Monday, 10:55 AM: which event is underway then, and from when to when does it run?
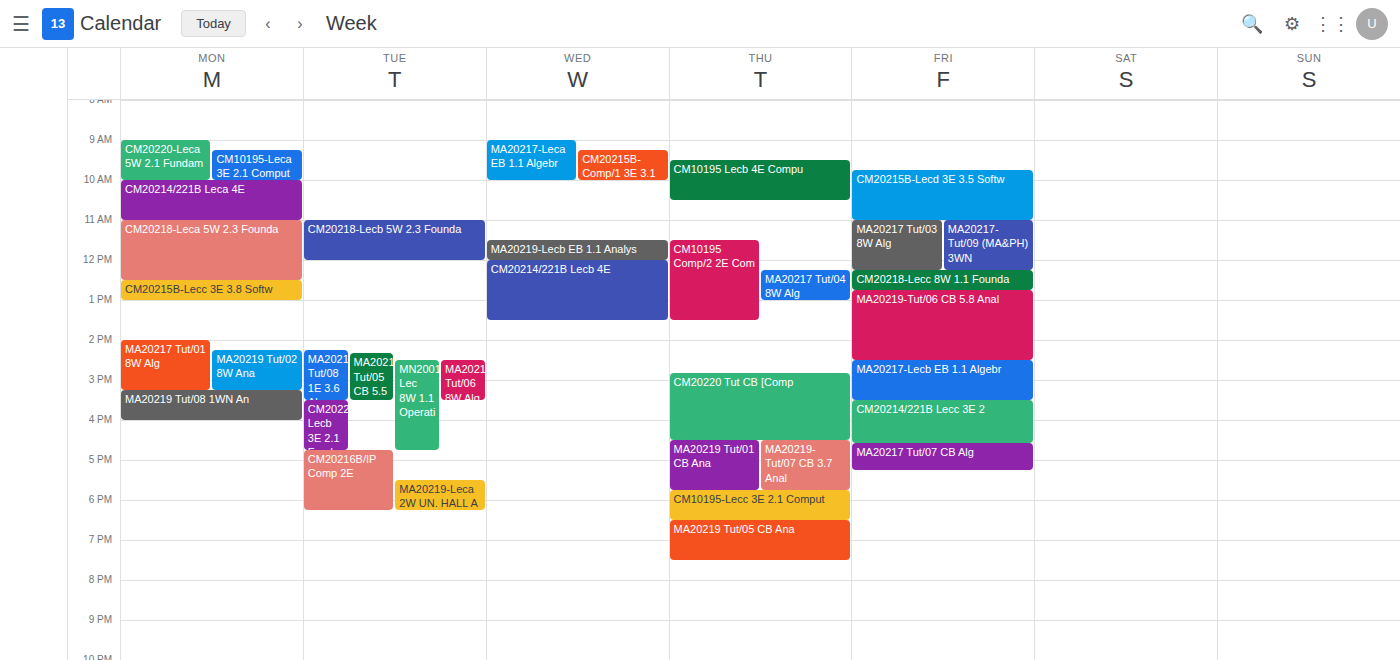
"CM20214/221B Leca 4E", 10:00 AM to 11:00 AM